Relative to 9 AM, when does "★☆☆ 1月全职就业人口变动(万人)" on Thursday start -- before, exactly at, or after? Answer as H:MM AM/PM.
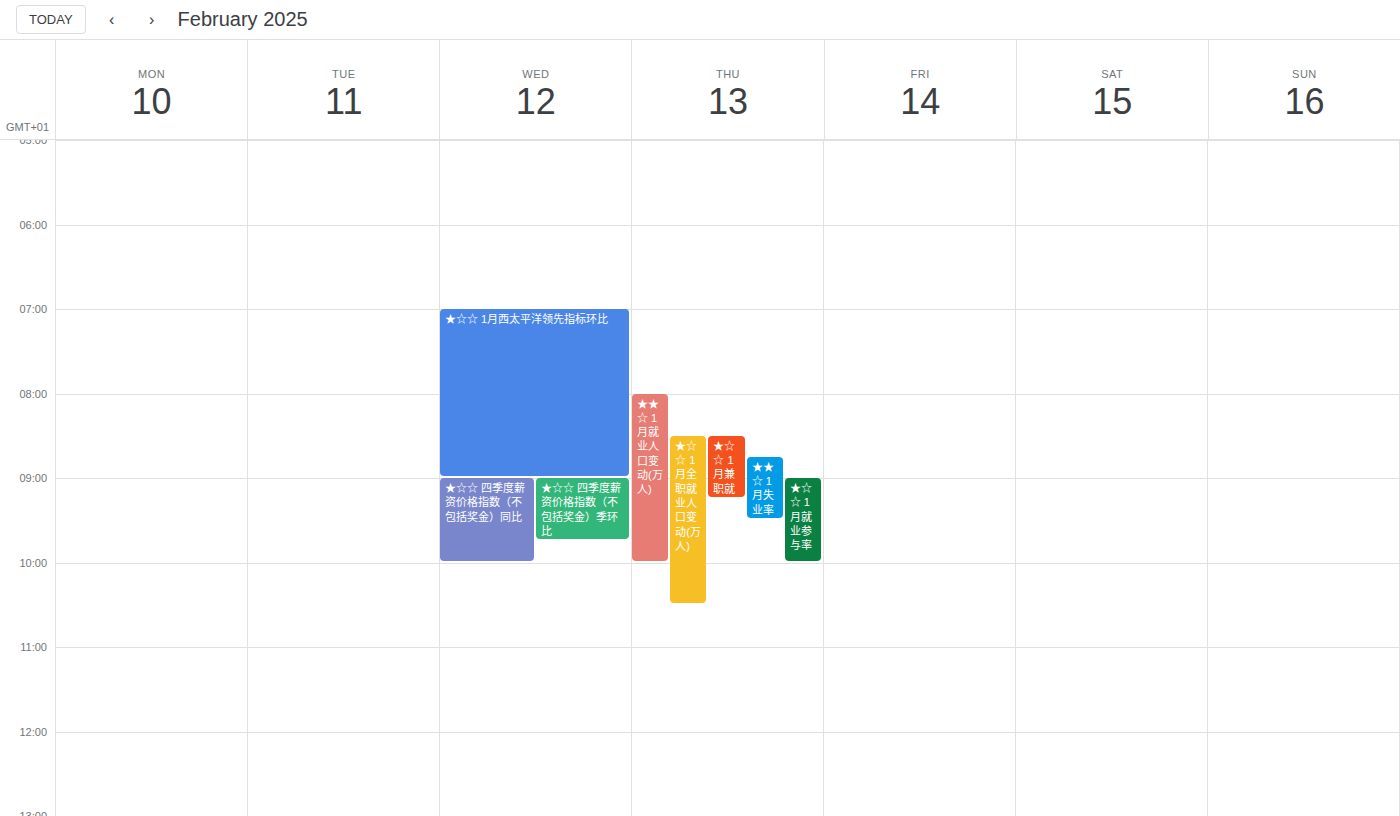
8:30 AM -- before 9 AM, 30 minutes above the 9 AM line.